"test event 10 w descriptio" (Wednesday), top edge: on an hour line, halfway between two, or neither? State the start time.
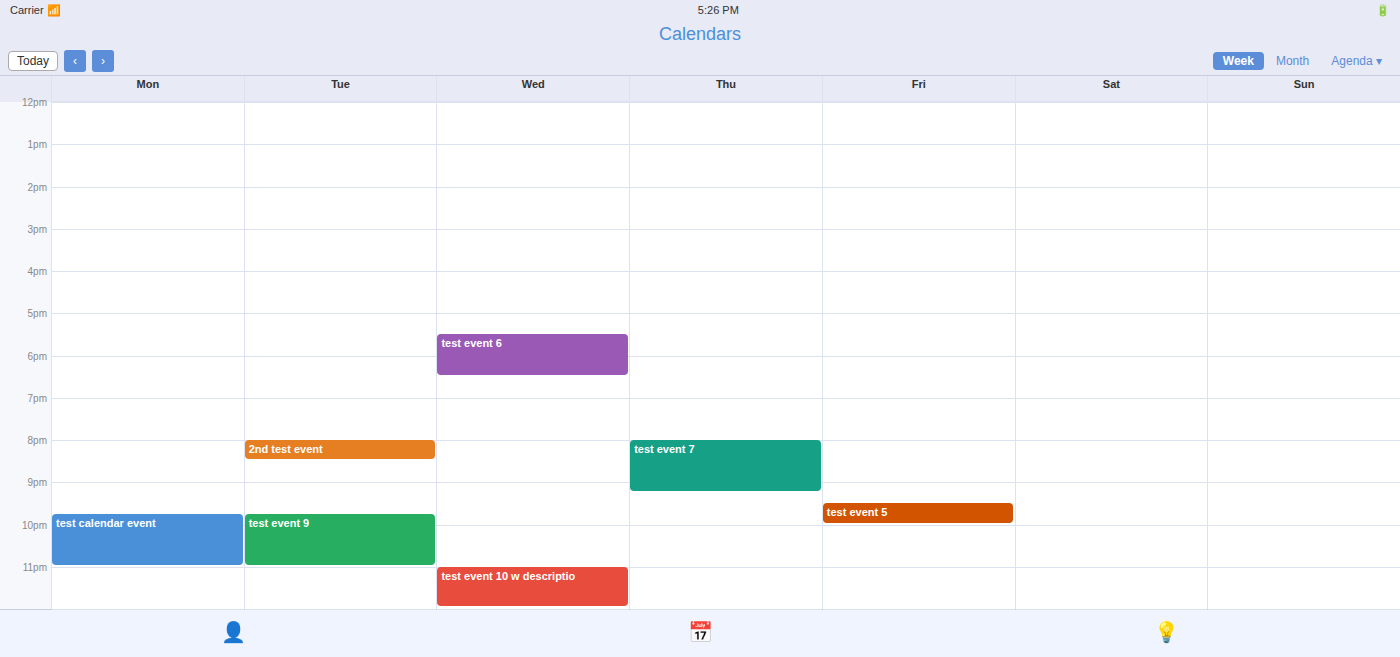
11:00 PM -- exactly on the 11 PM line.